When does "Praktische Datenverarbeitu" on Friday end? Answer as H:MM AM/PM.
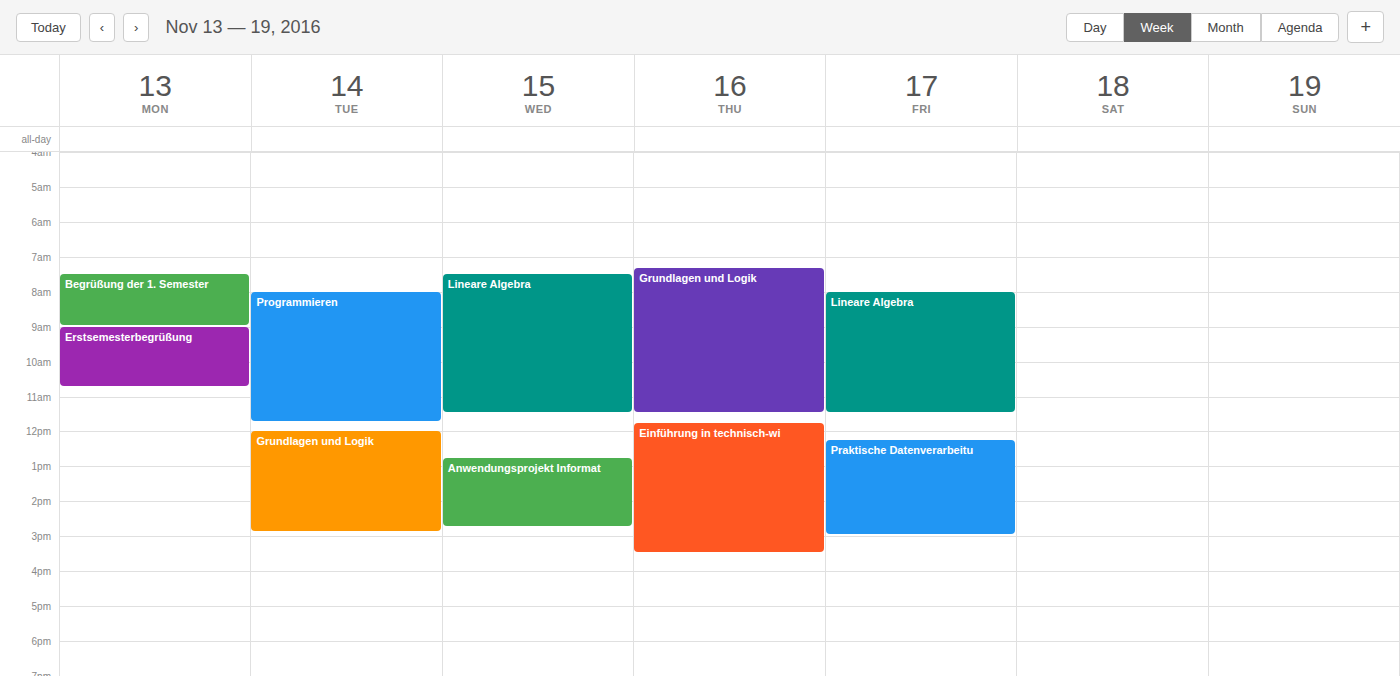
3:00 PM